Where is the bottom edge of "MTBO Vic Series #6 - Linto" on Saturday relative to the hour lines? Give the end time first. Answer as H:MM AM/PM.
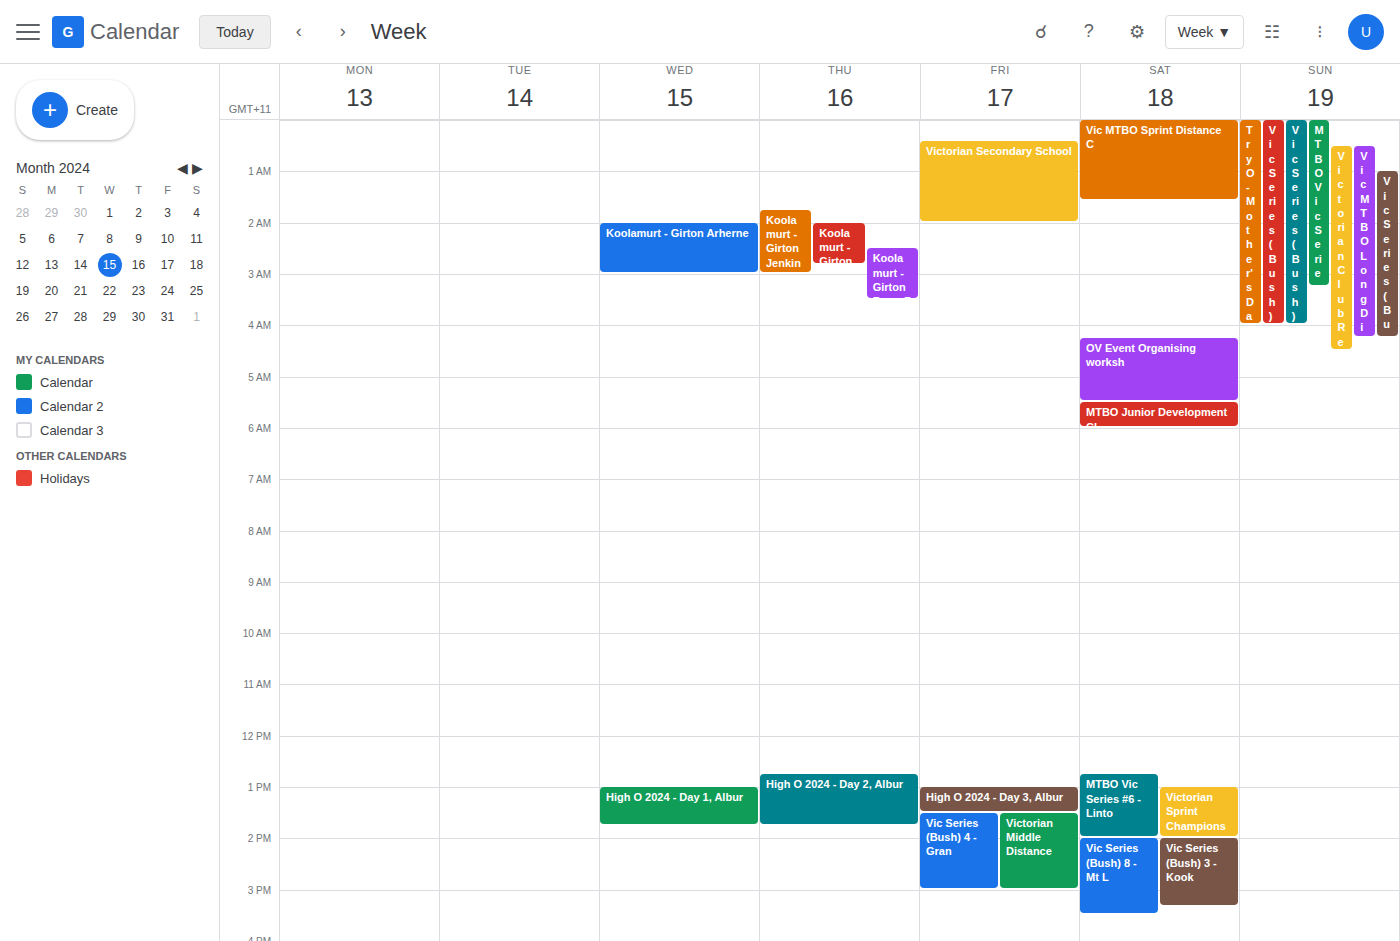
2:00 PM -- exactly on the 2 PM line.